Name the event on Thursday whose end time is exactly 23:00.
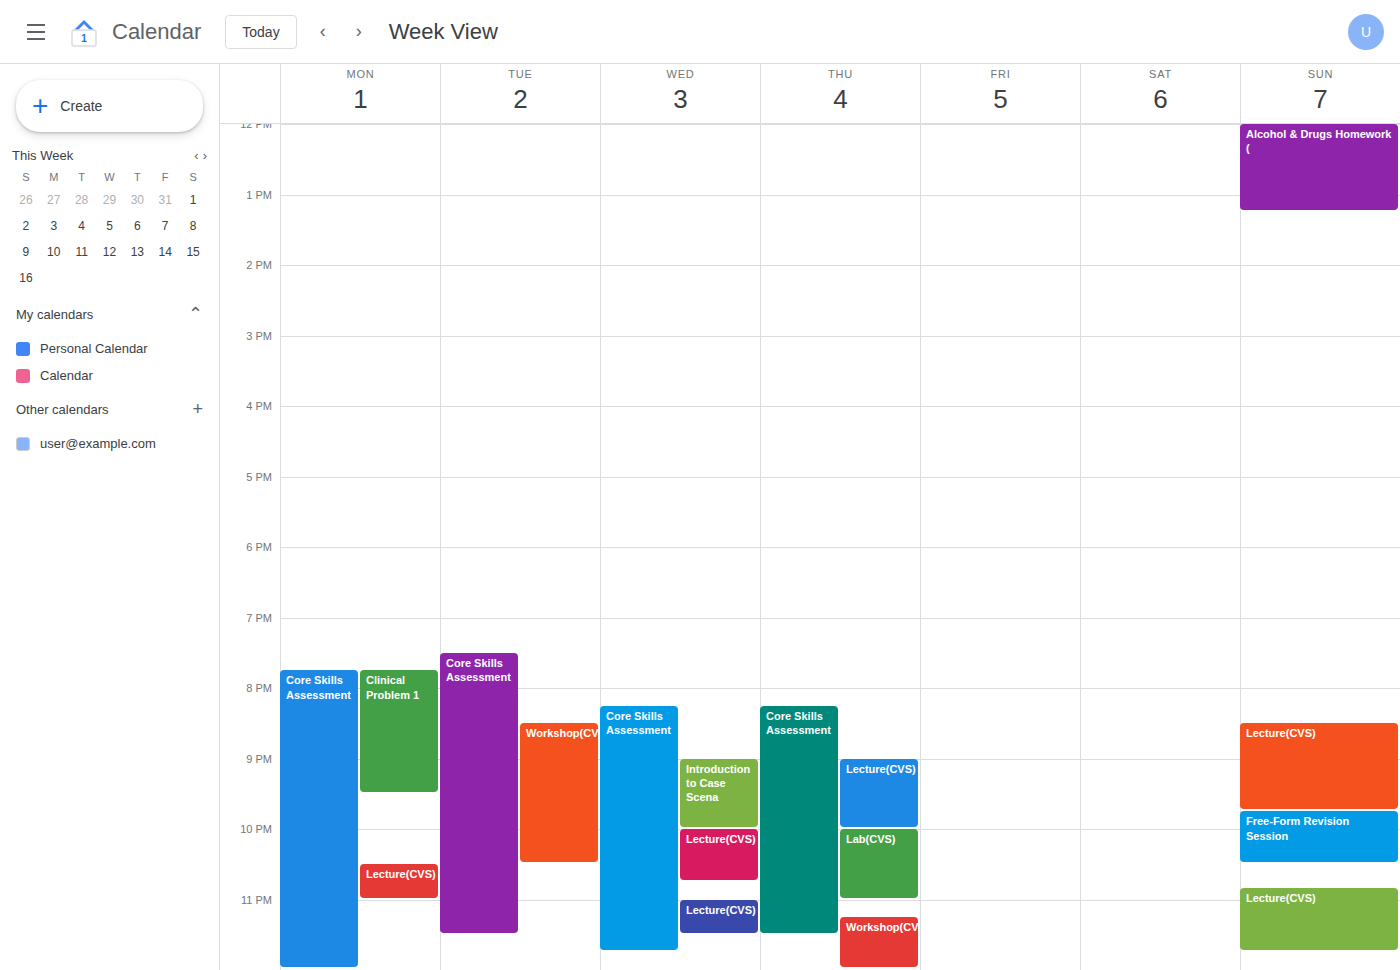
"Lab(CVS)"